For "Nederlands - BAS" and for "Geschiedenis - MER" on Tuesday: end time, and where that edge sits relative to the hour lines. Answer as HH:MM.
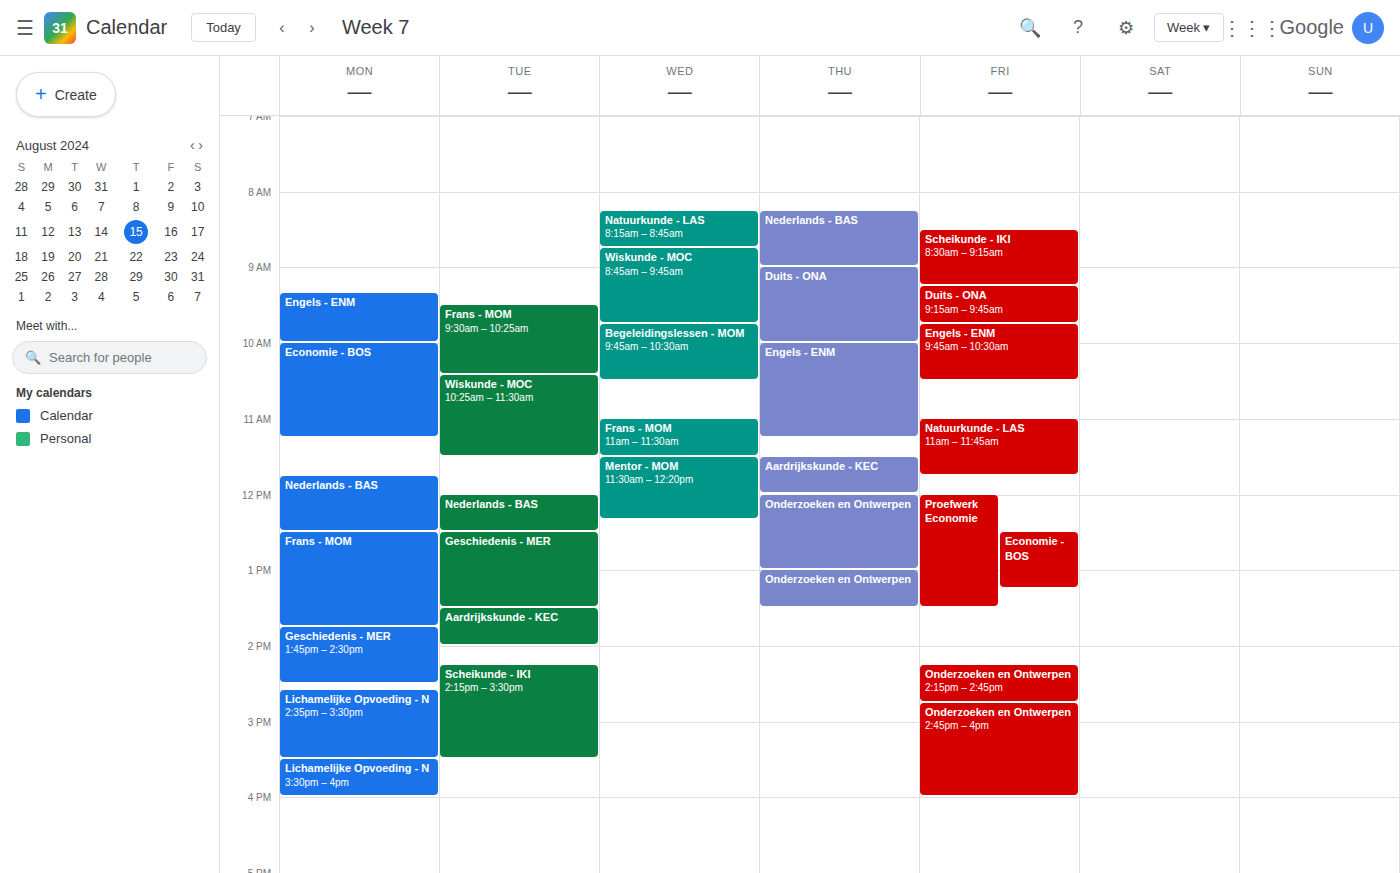
"Nederlands - BAS": 12:30, halfway between the 12:00 and 13:00 lines. "Geschiedenis - MER": 13:30, halfway between the 13:00 and 14:00 lines.